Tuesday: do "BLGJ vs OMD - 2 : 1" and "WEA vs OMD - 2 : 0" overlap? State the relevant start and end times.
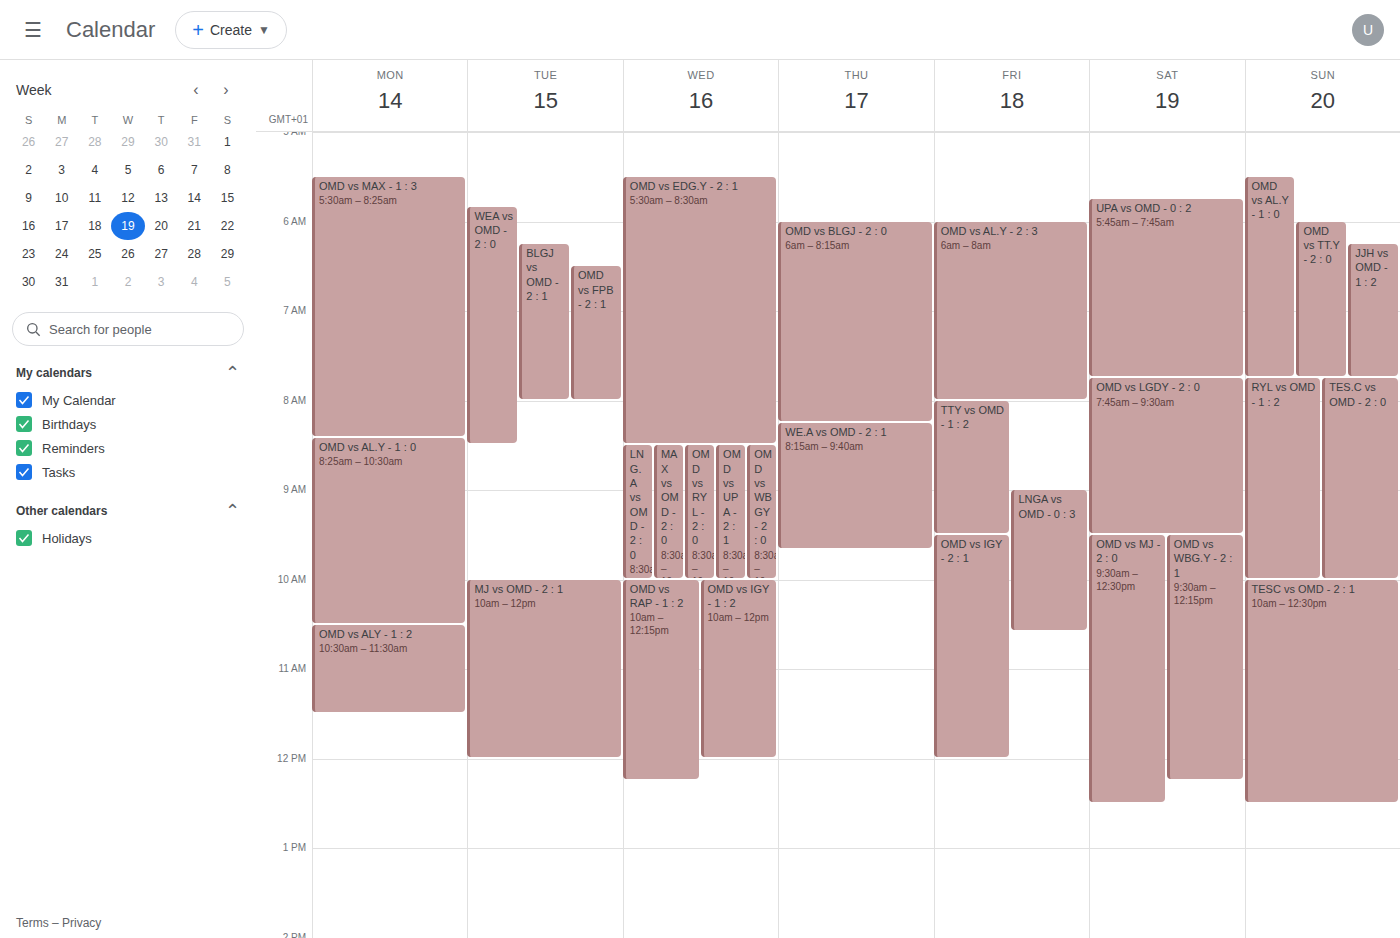
"BLGJ vs OMD - 2 : 1" runs 06:15 to 08:00, inside "WEA vs OMD - 2 : 0" -- they overlap.